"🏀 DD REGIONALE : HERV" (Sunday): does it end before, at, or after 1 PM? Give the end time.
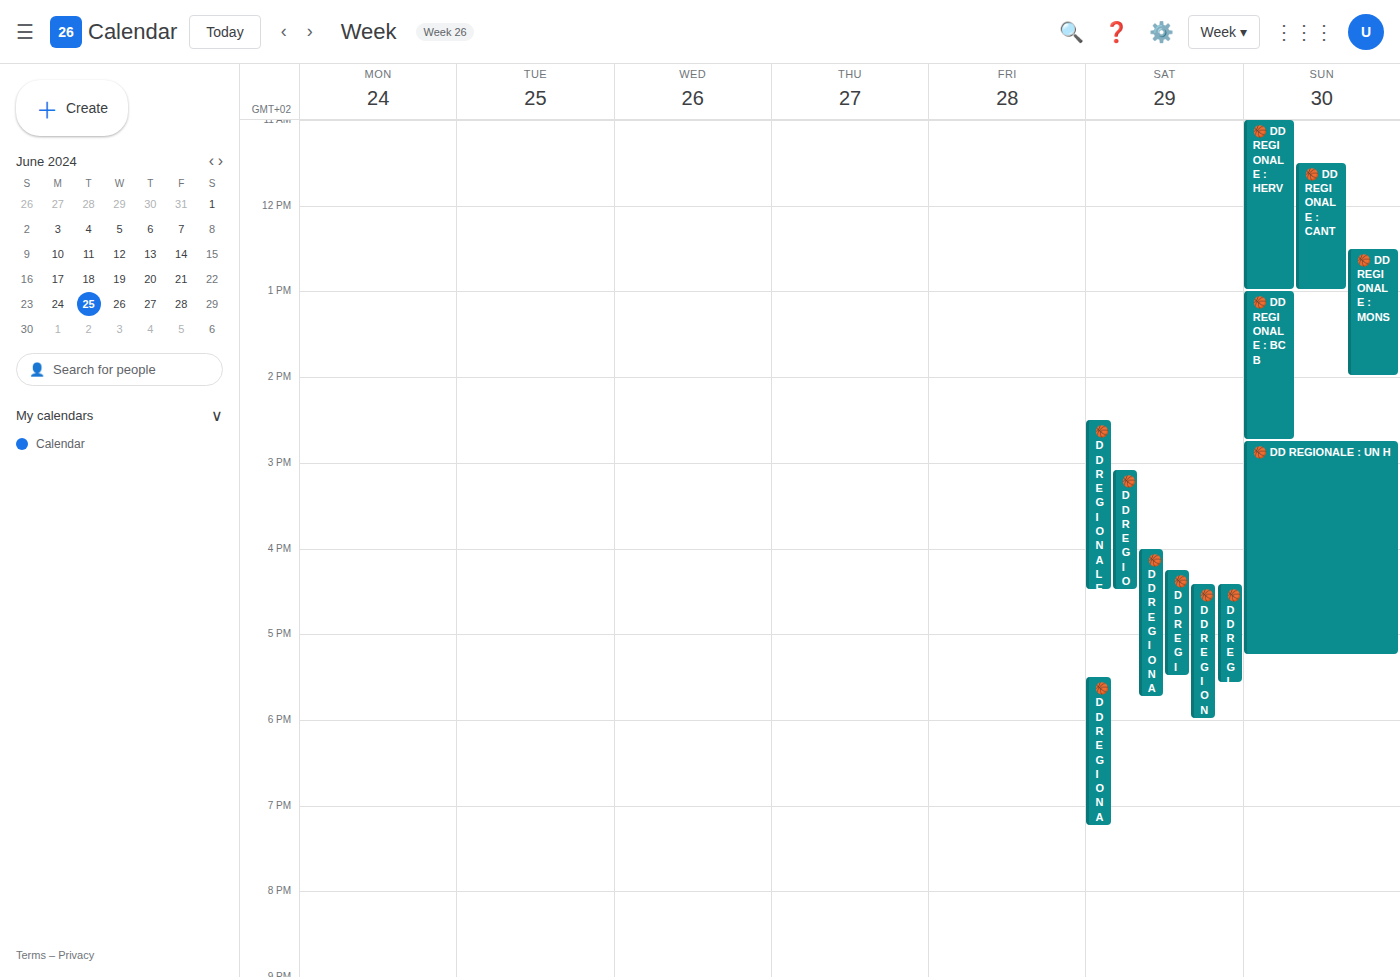
1:00 PM -- exactly at 1 PM, on the 1 PM line.